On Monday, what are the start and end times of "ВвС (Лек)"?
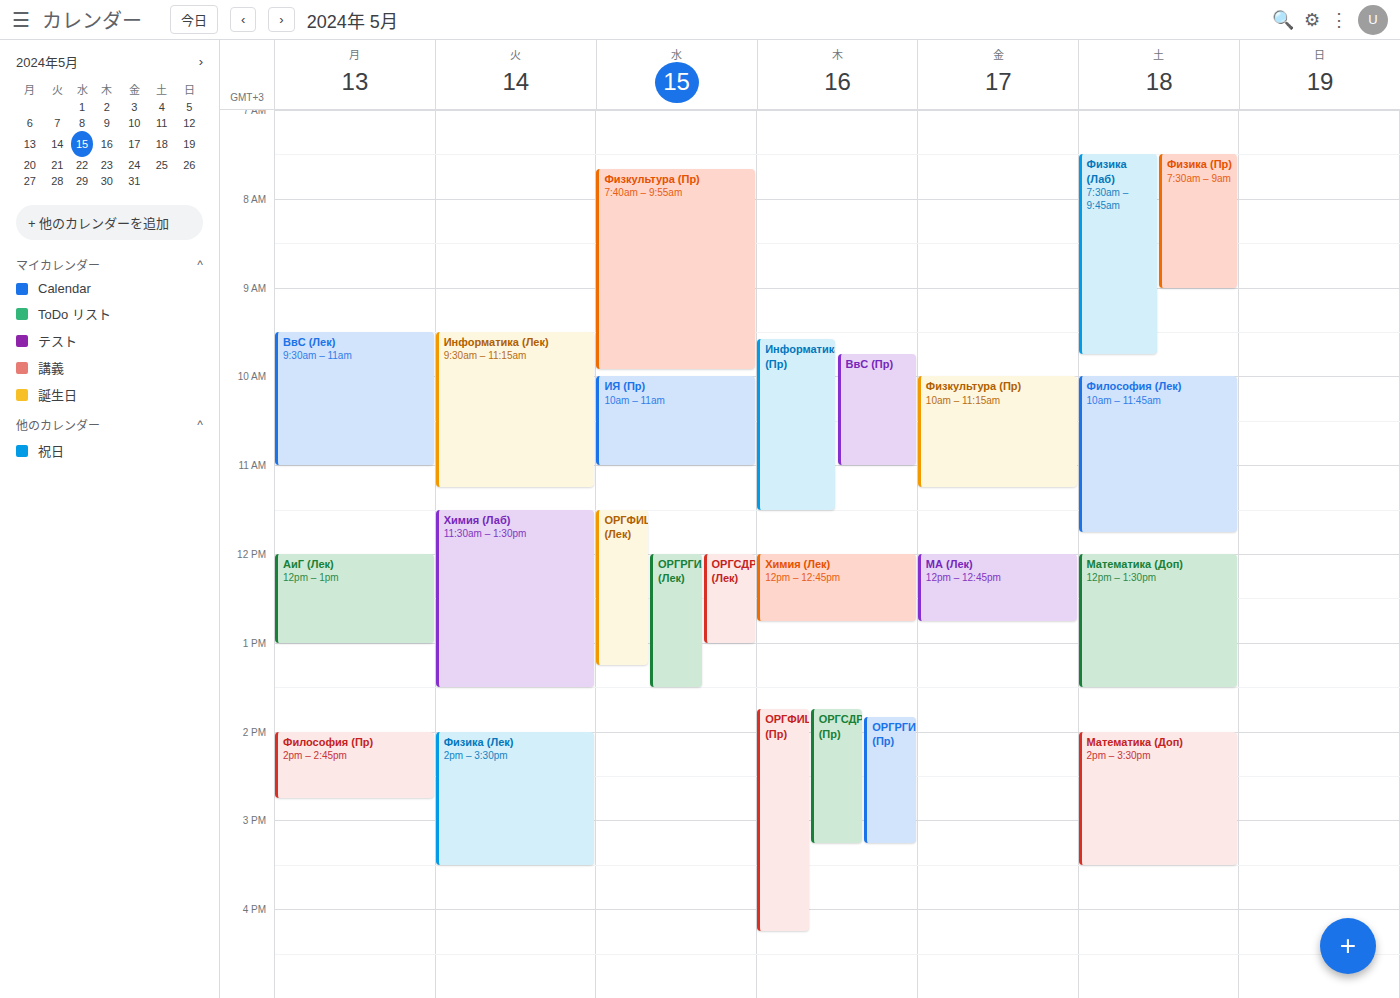
9:30 AM to 11:00 AM